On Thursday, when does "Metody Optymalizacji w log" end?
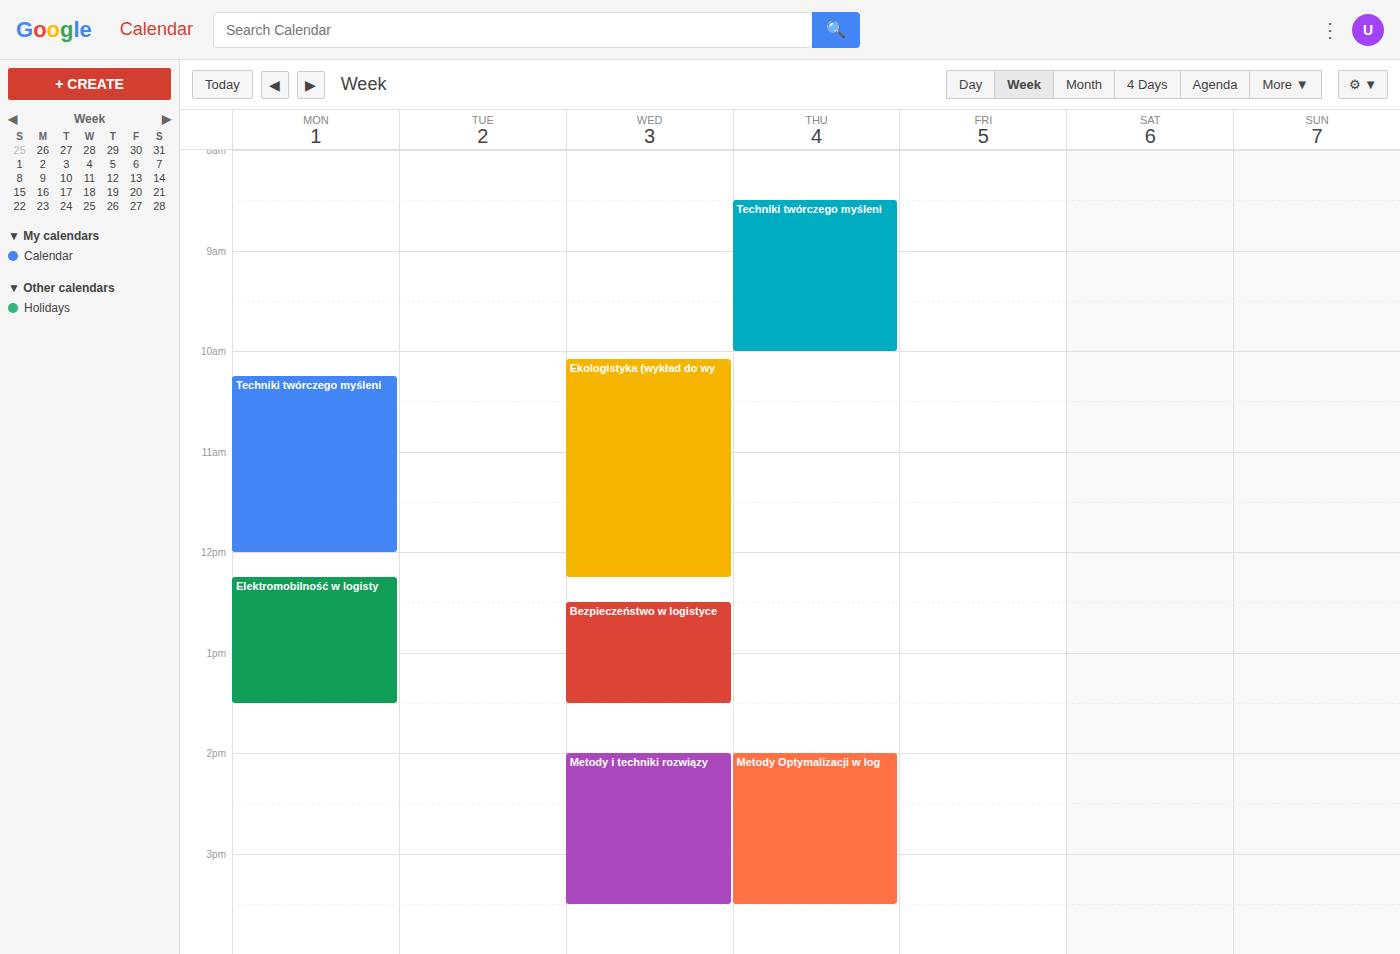
15:30